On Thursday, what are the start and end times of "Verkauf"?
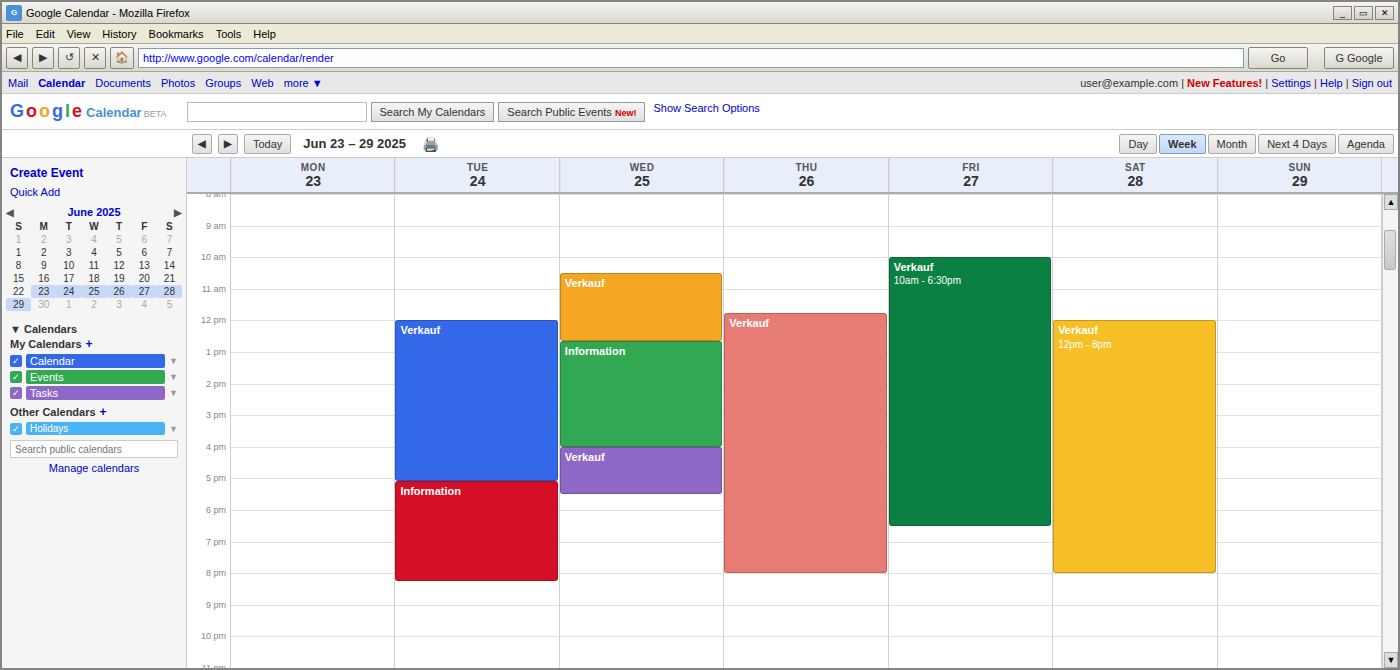
11:45 AM to 8:00 PM